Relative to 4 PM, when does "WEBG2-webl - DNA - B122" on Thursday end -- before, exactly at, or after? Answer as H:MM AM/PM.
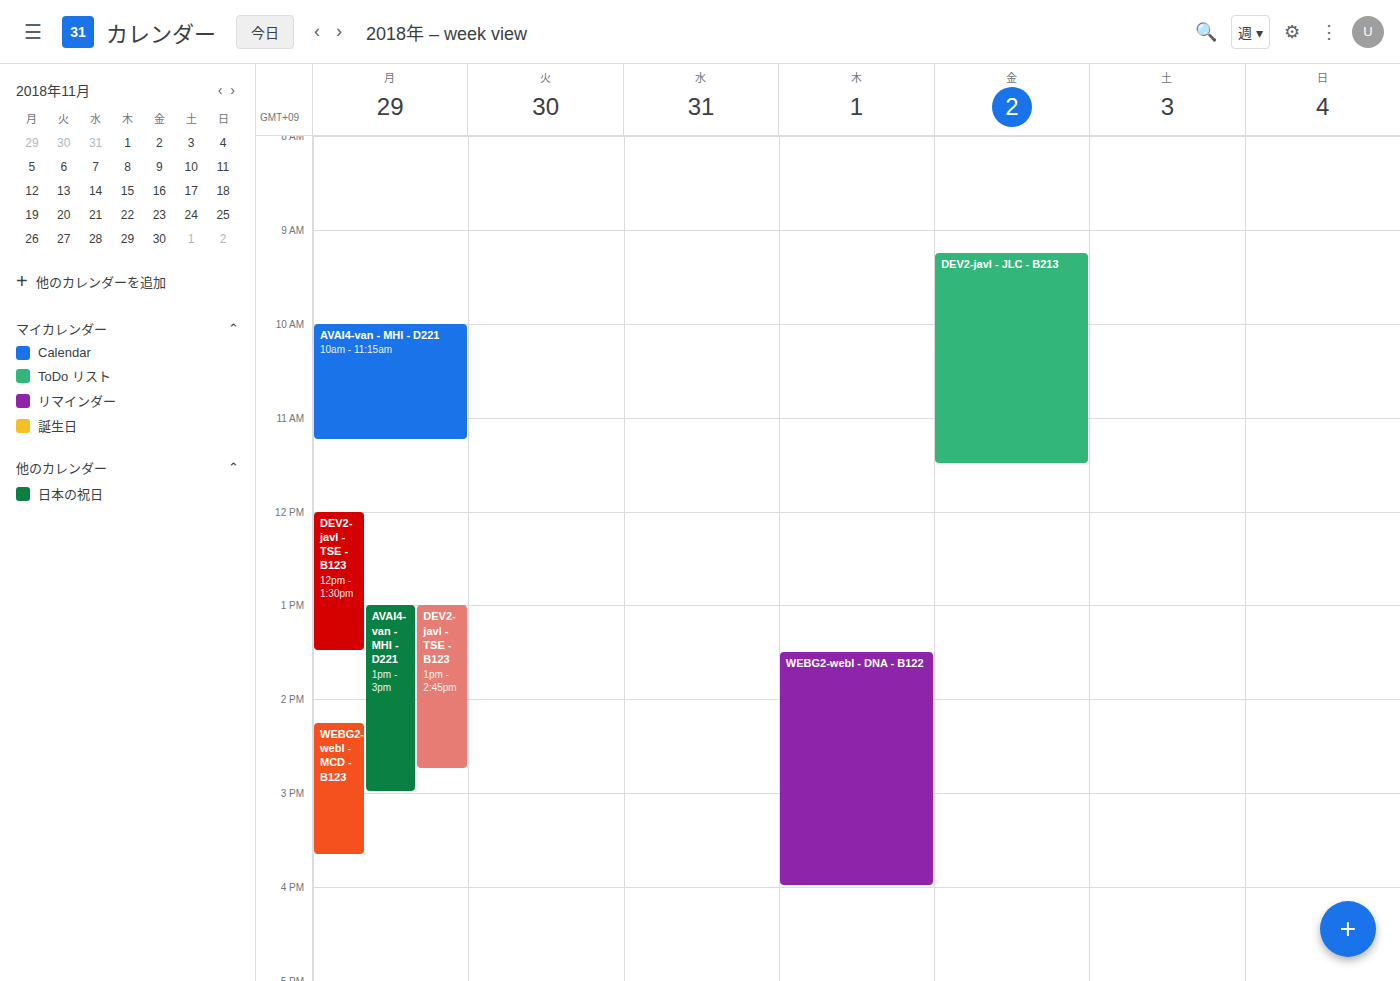
4:00 PM -- exactly at 4 PM, on the 4 PM line.